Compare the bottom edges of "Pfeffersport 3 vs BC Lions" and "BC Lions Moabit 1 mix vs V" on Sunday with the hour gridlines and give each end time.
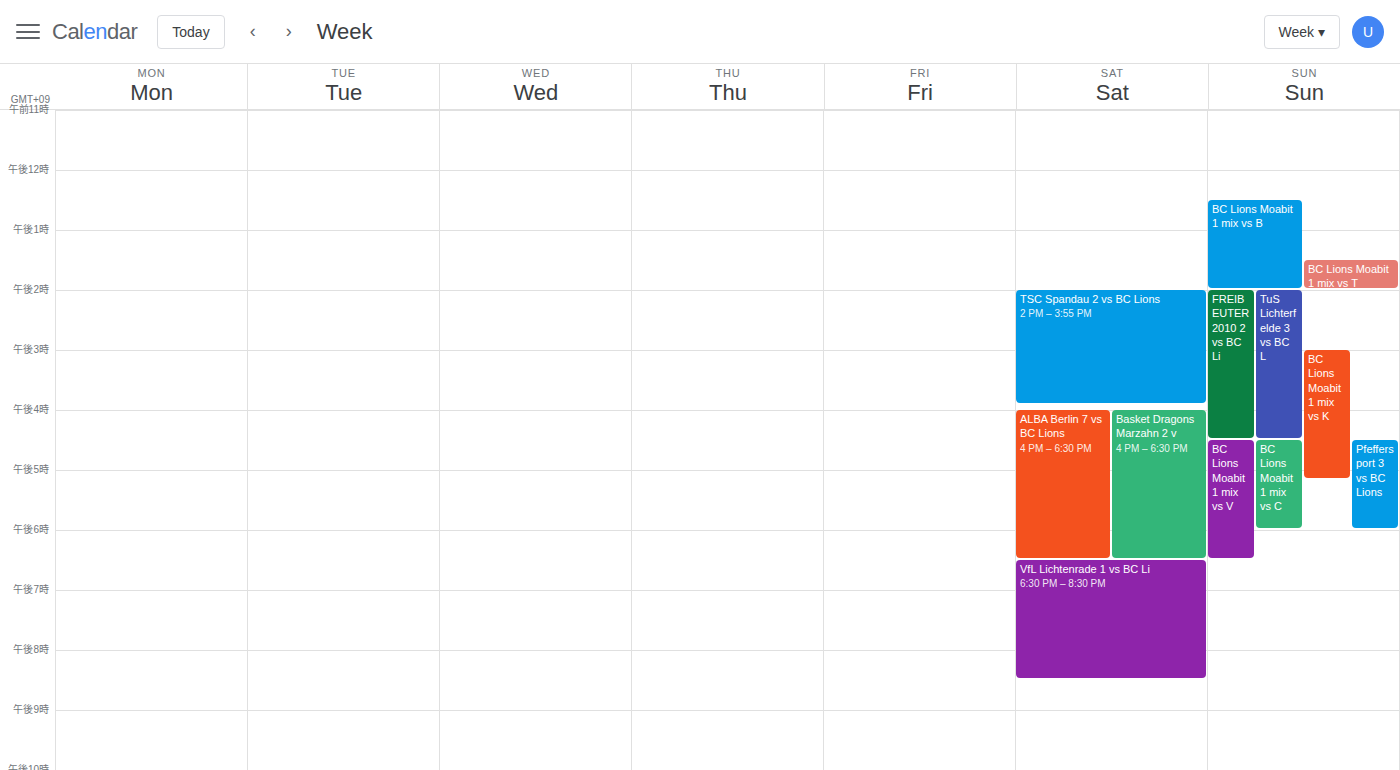
"Pfeffersport 3 vs BC Lions": 6:00 PM, exactly on the 6 PM line. "BC Lions Moabit 1 mix vs V": 6:30 PM, halfway between the 6 PM and 7 PM lines.